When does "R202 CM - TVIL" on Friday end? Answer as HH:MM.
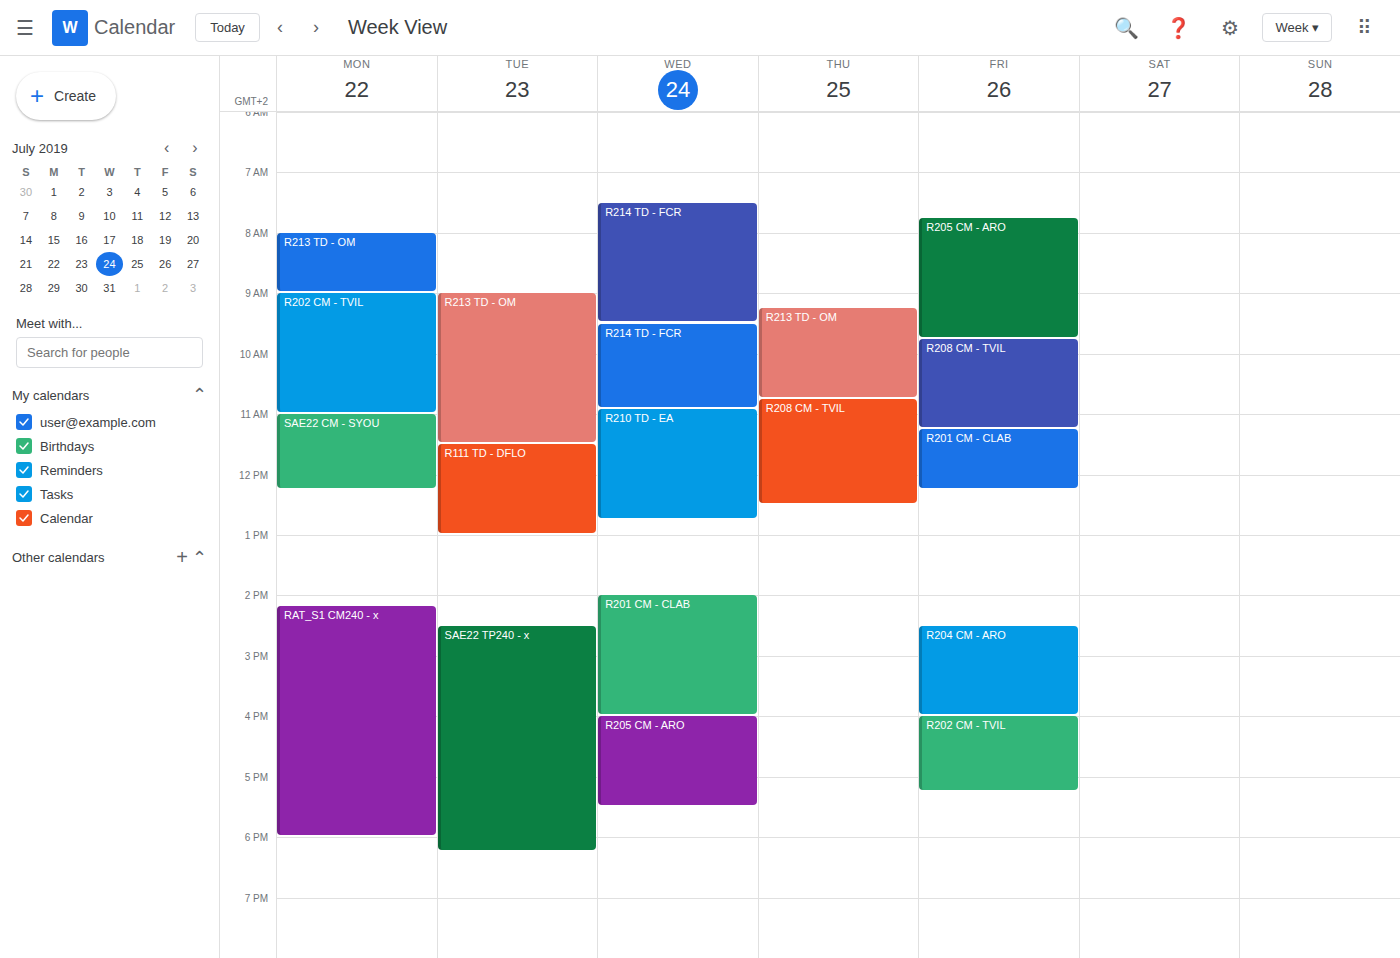
17:15